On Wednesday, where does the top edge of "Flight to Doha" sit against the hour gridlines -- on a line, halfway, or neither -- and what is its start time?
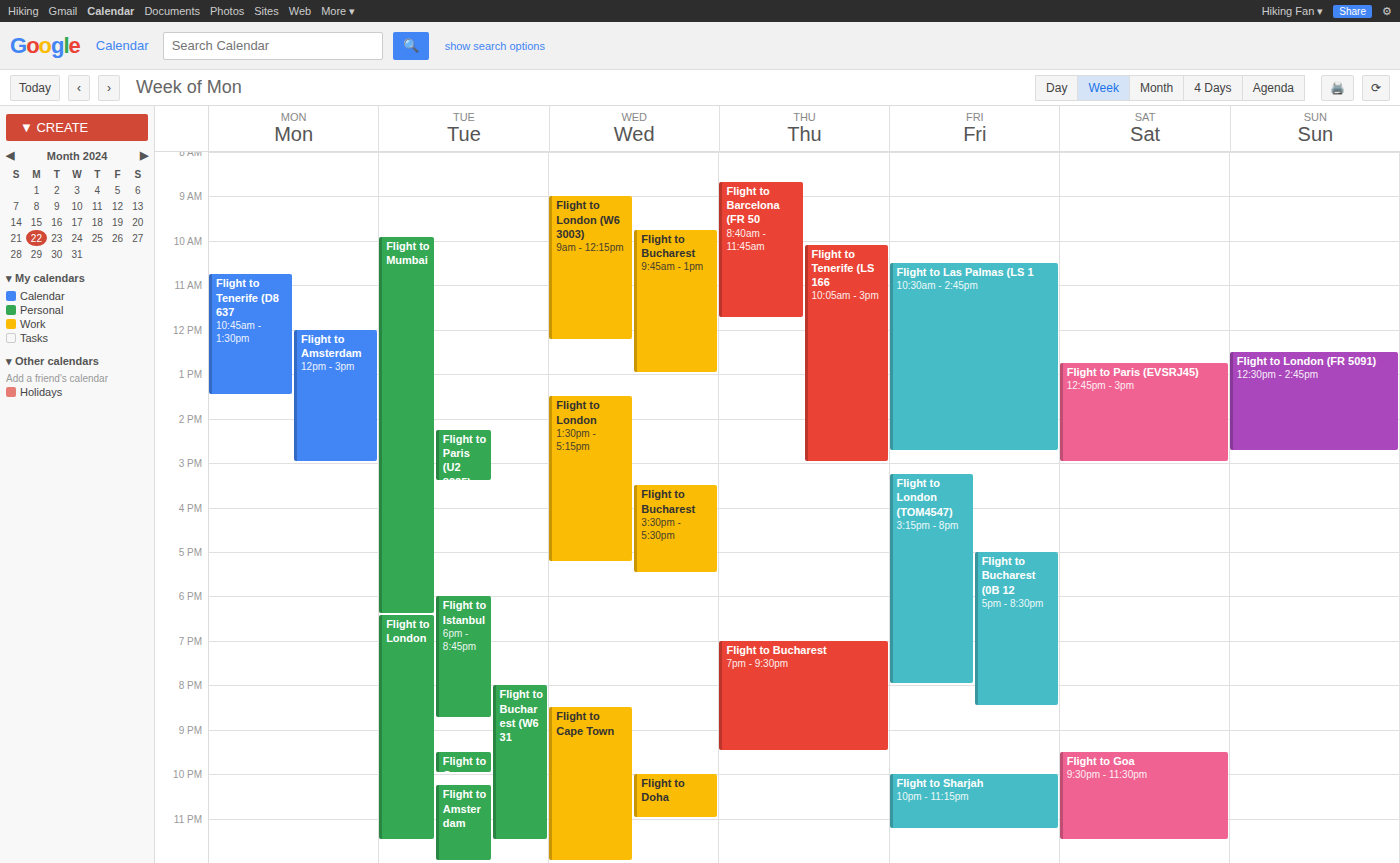
10:00 PM -- exactly on the 10 PM line.